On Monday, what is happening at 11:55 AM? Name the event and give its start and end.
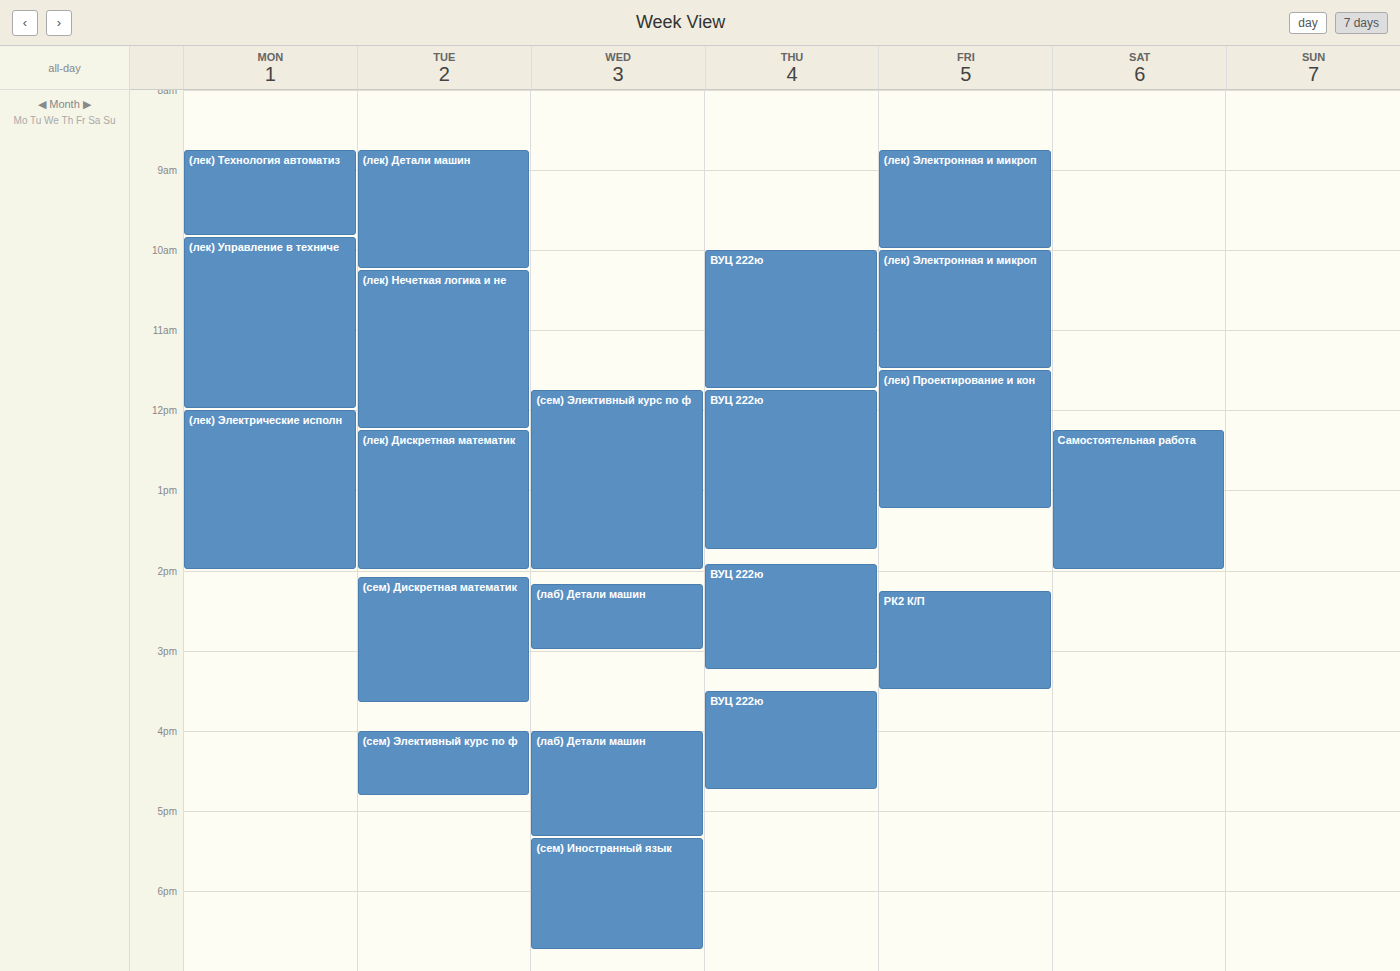
"(лек) Управление в техниче", 9:50 AM to 12:00 PM